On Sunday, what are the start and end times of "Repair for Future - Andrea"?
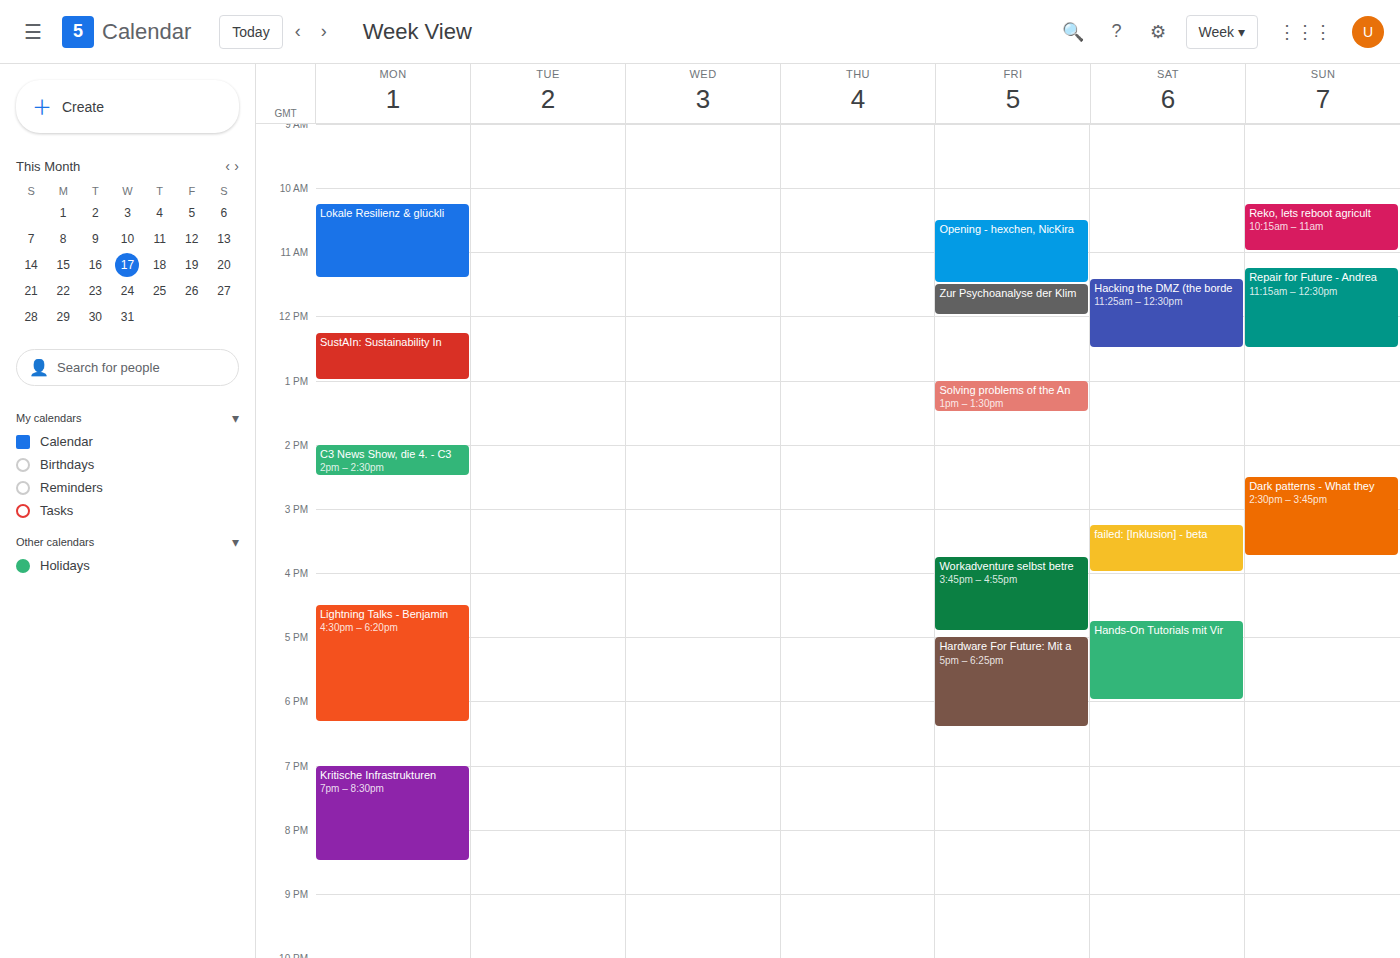
11:15 AM to 12:30 PM